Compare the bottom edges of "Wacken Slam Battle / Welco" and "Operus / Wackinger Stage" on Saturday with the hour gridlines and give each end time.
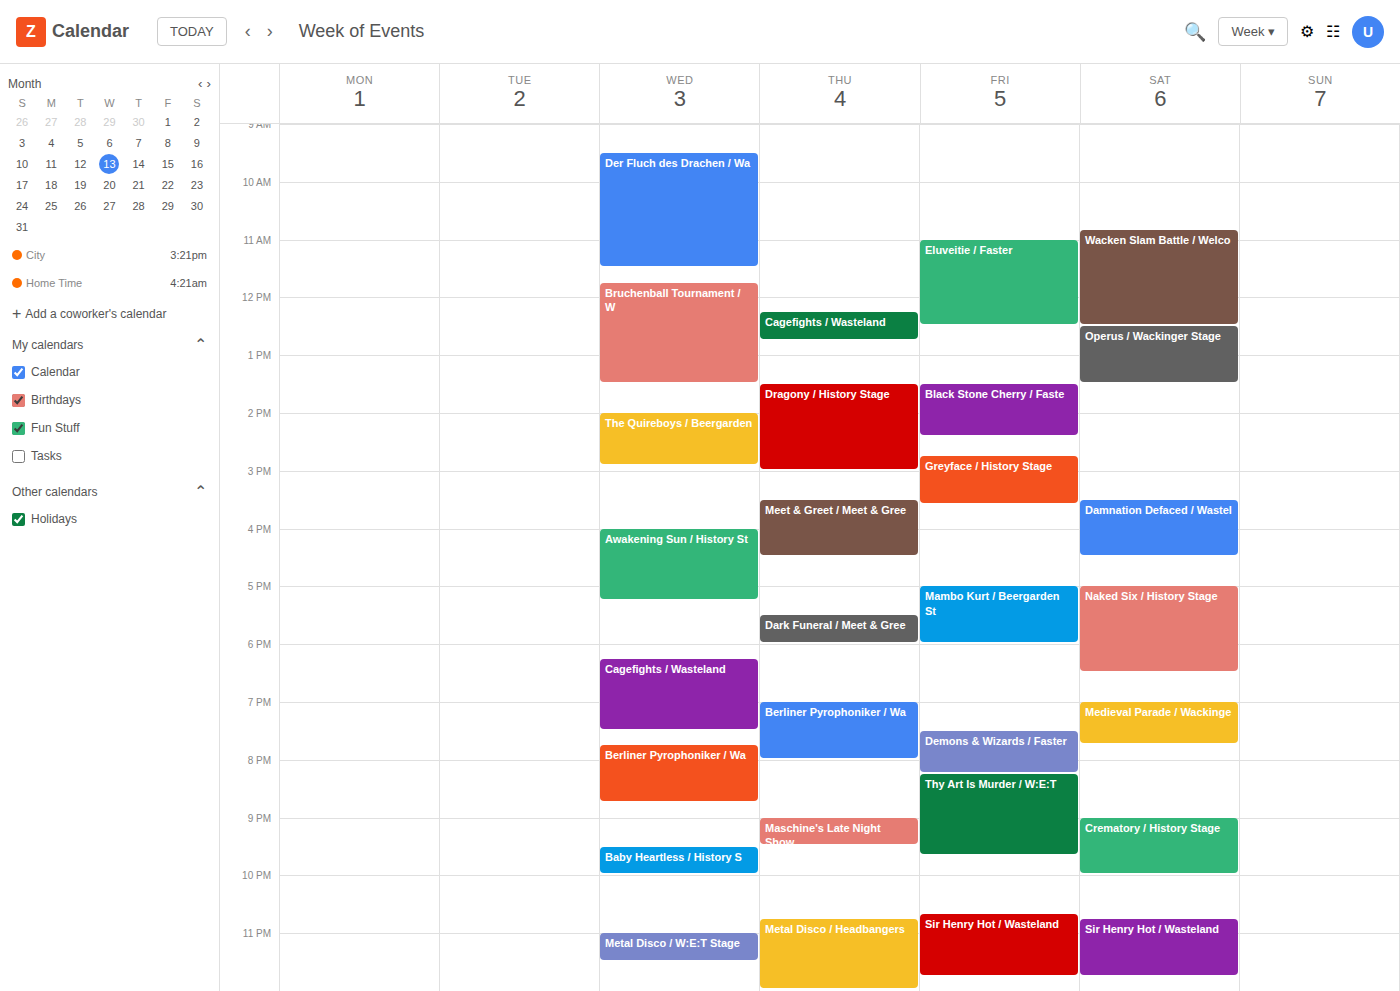
"Wacken Slam Battle / Welco": 12:30 PM, halfway between the 12 PM and 1 PM lines. "Operus / Wackinger Stage": 1:30 PM, halfway between the 1 PM and 2 PM lines.